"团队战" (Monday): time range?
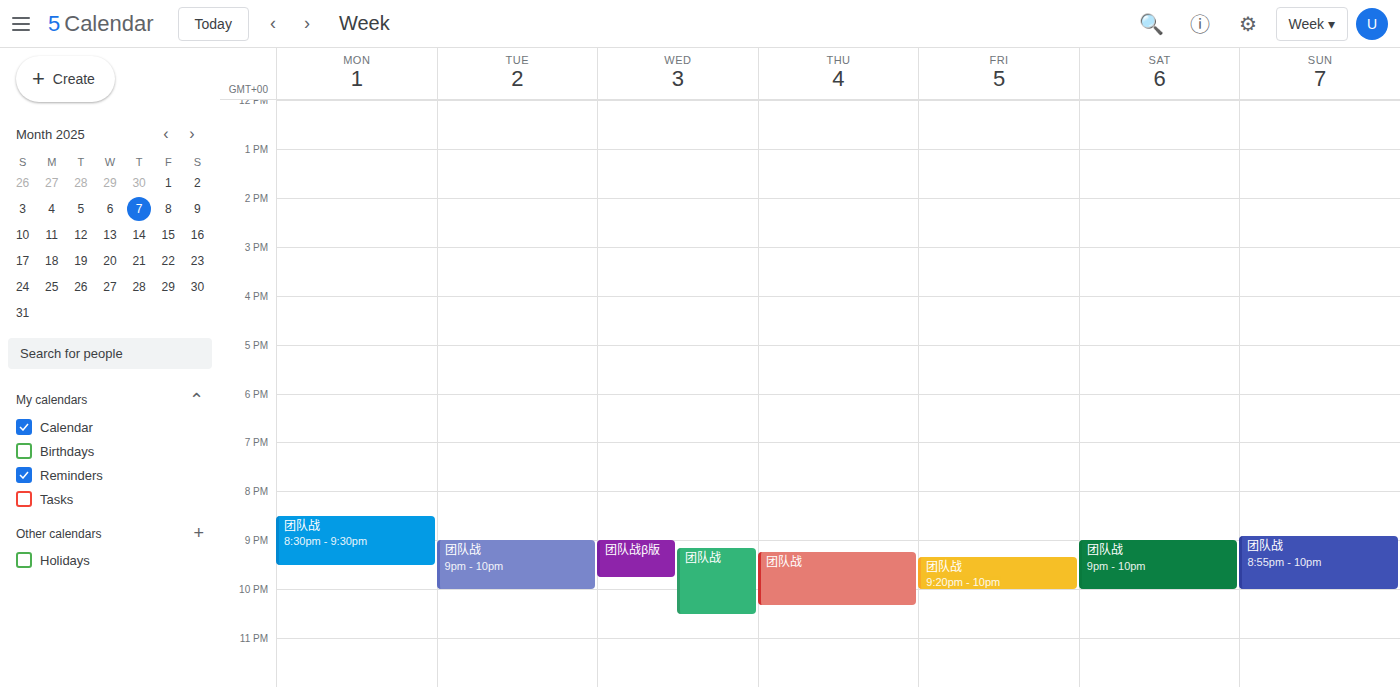
8:30 PM to 9:30 PM